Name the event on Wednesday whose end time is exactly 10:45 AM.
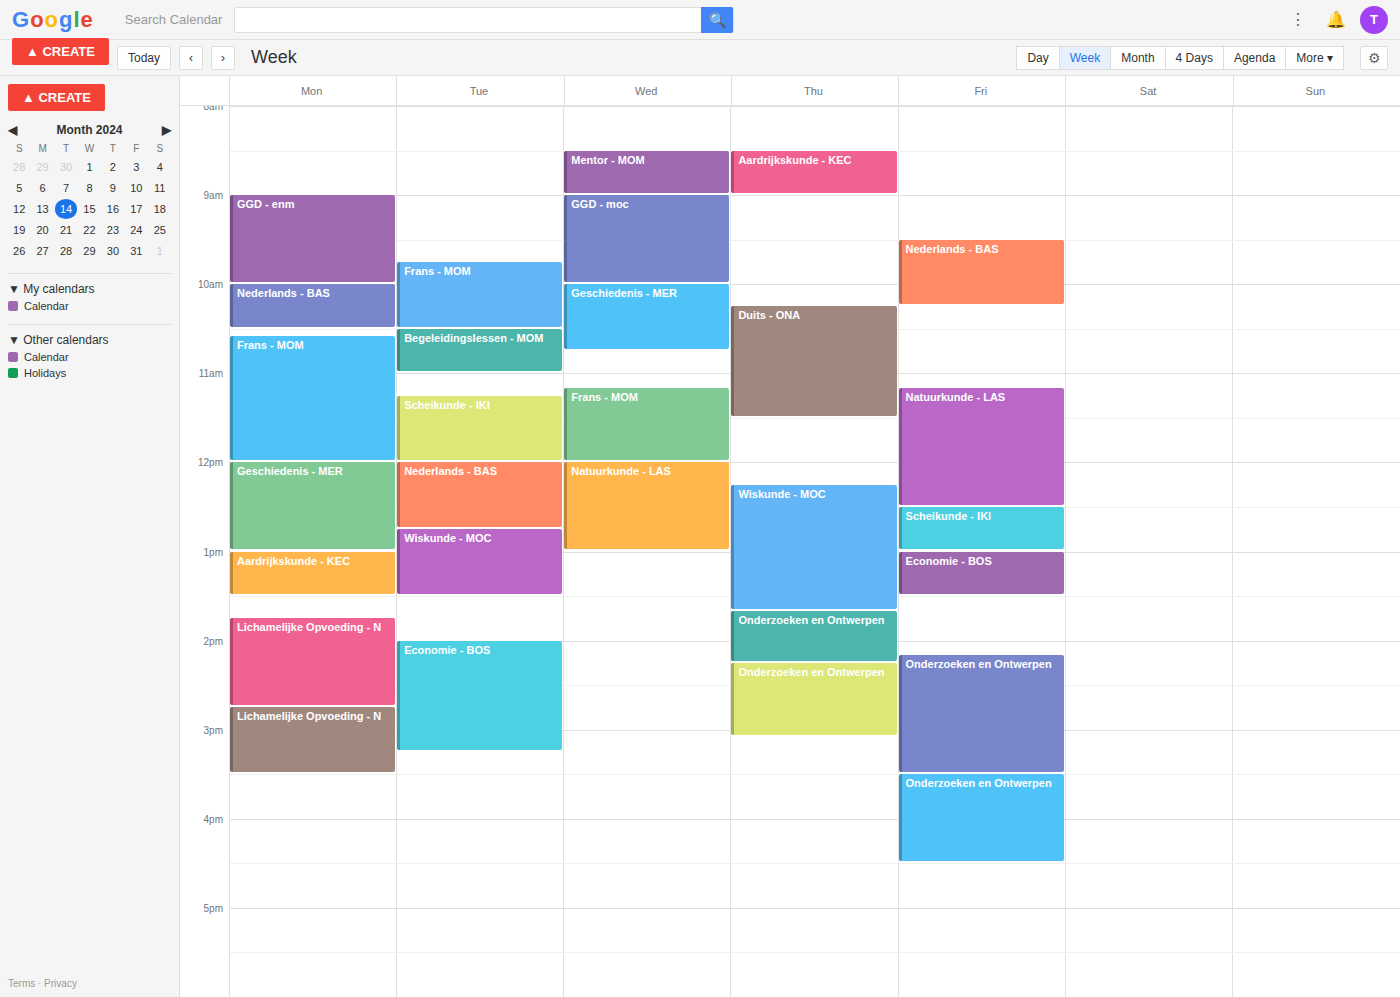
"Geschiedenis - MER"